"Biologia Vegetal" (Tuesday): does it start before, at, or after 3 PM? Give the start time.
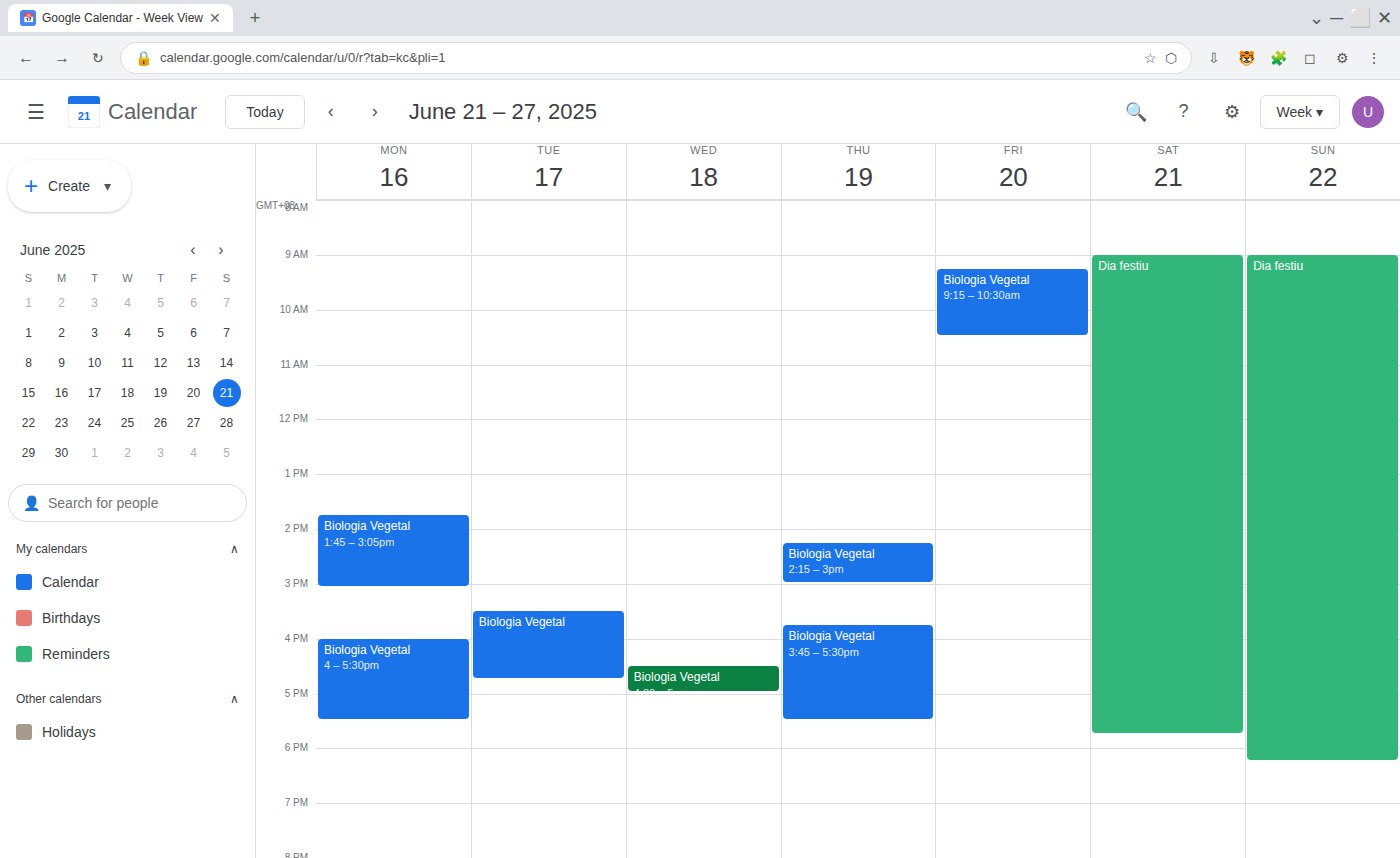
3:30 PM -- after 3 PM, 30 minutes below the 3 PM line.